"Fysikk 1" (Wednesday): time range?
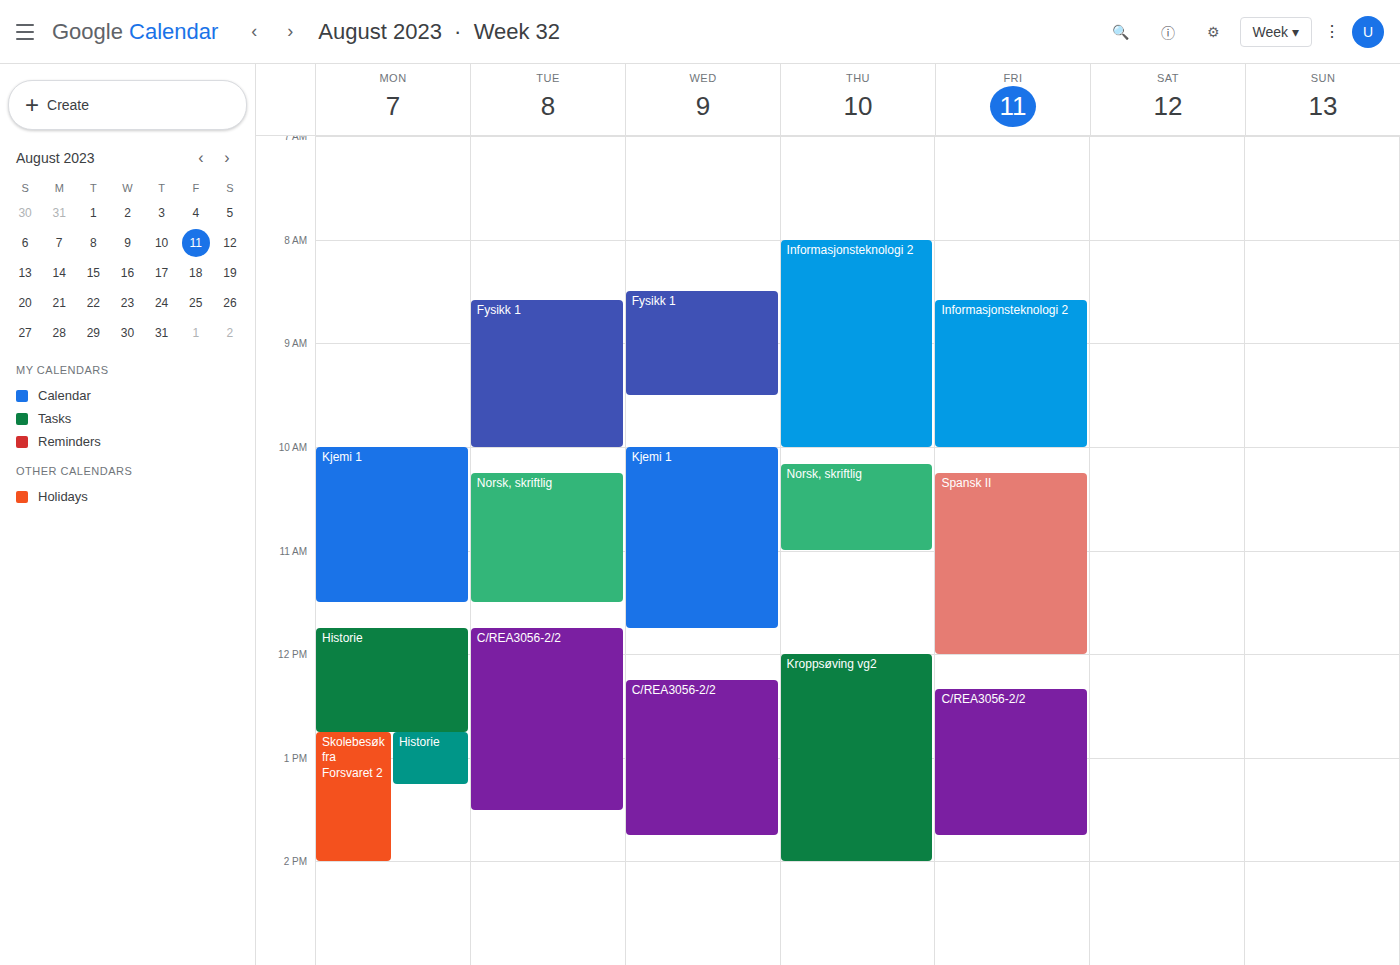
08:30 to 09:30